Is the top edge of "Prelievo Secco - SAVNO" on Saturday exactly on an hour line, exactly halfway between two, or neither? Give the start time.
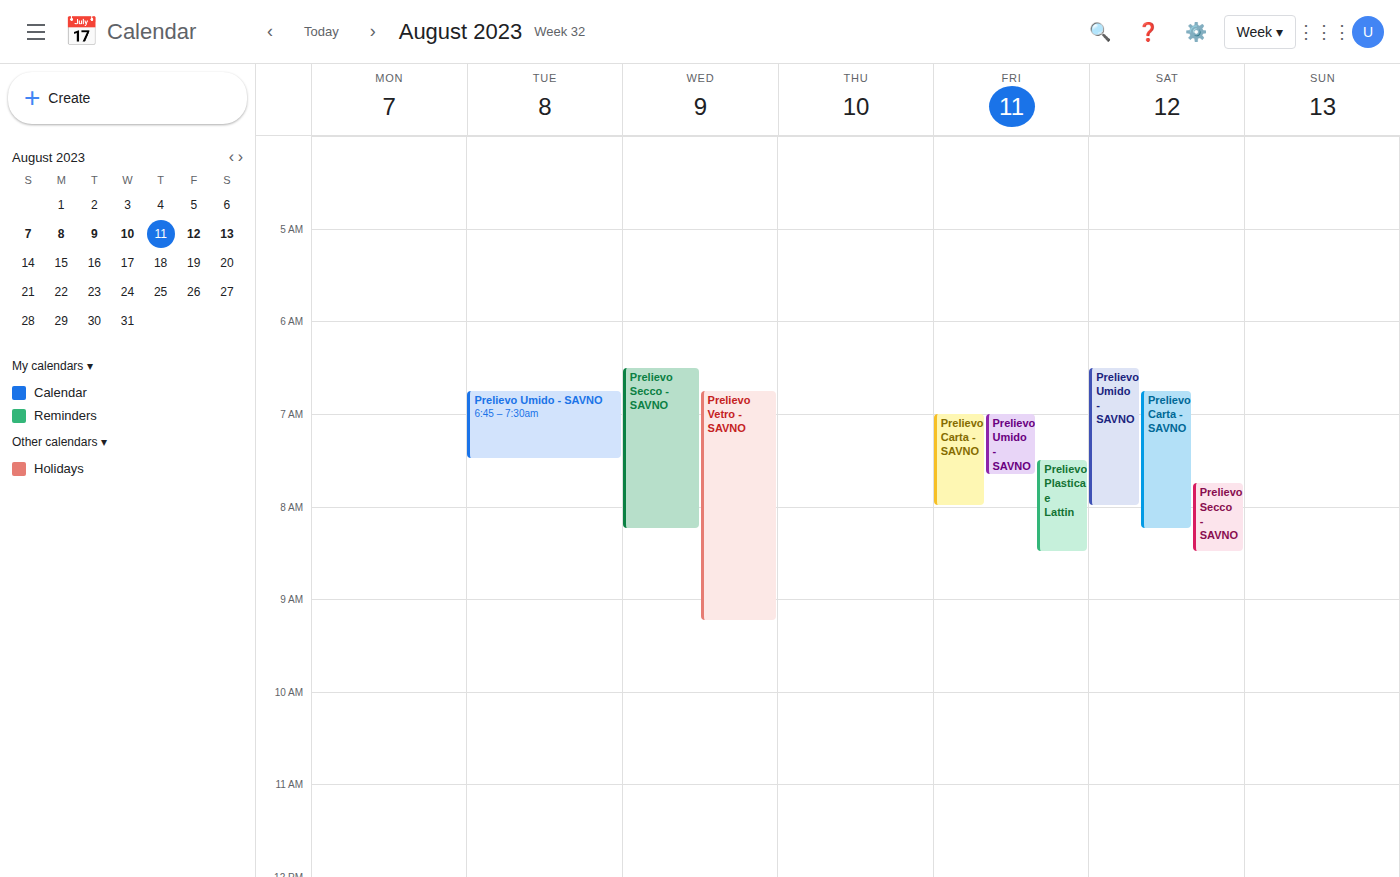
7:45 AM -- neither: three quarters of the way from the 7 AM line to the 8 AM line.